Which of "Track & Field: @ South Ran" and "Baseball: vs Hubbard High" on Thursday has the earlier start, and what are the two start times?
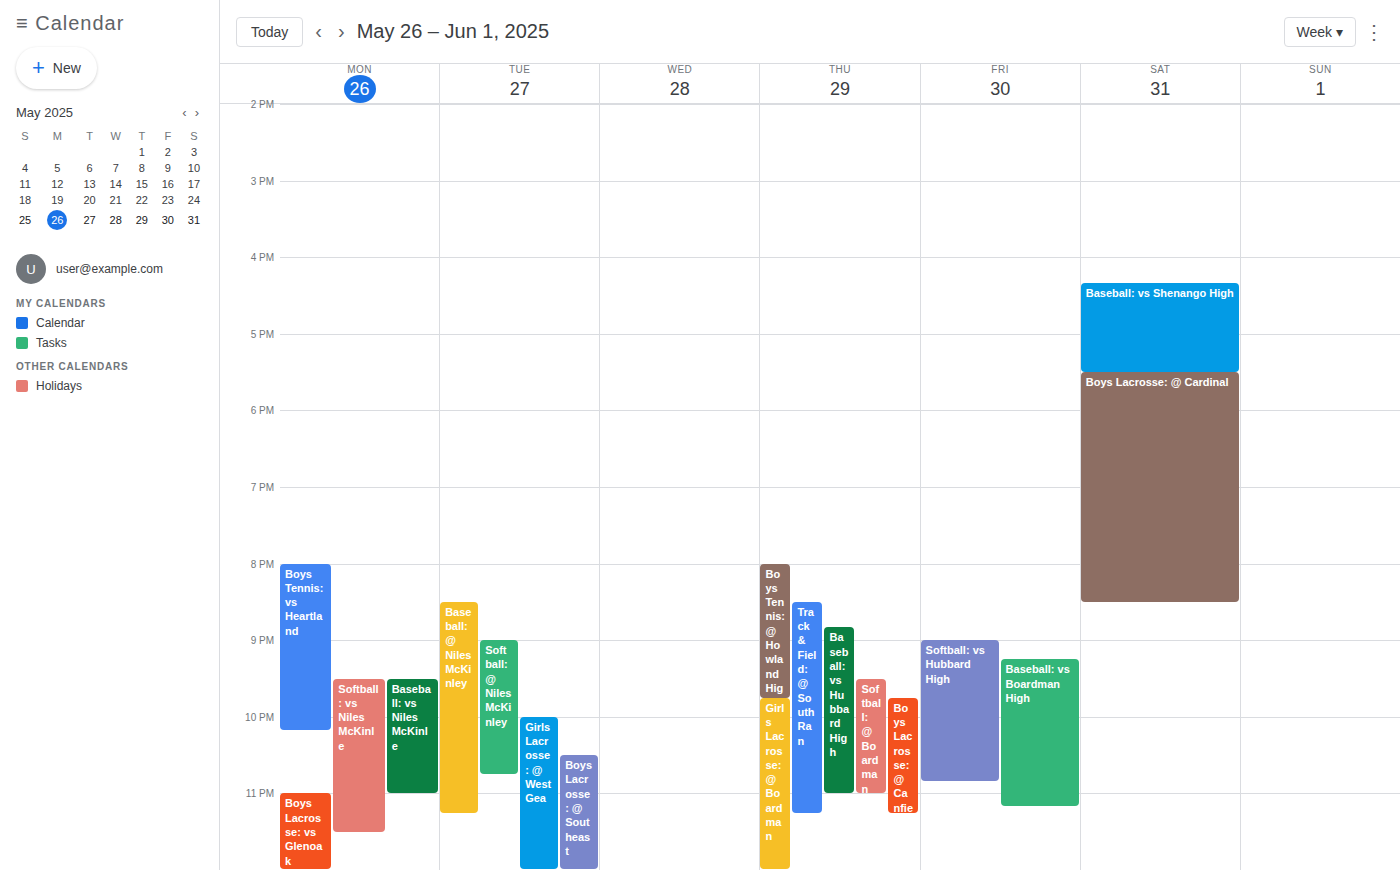
"Track & Field: @ South Ran" 8:30 PM; "Baseball: vs Hubbard High" 8:50 PM.